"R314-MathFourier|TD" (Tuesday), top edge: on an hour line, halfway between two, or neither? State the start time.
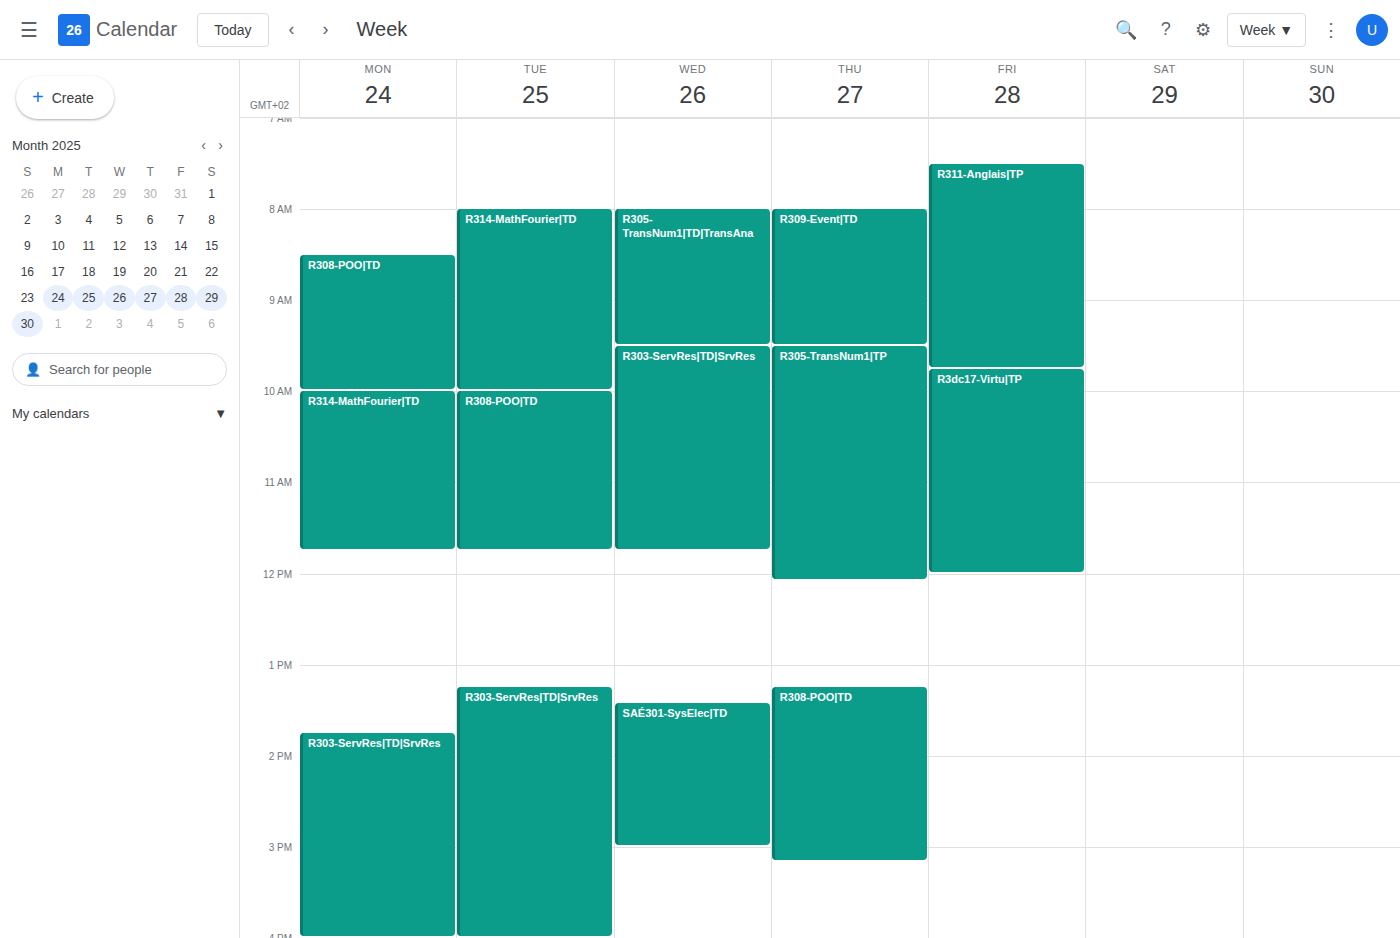
8:00 AM -- exactly on the 8 AM line.